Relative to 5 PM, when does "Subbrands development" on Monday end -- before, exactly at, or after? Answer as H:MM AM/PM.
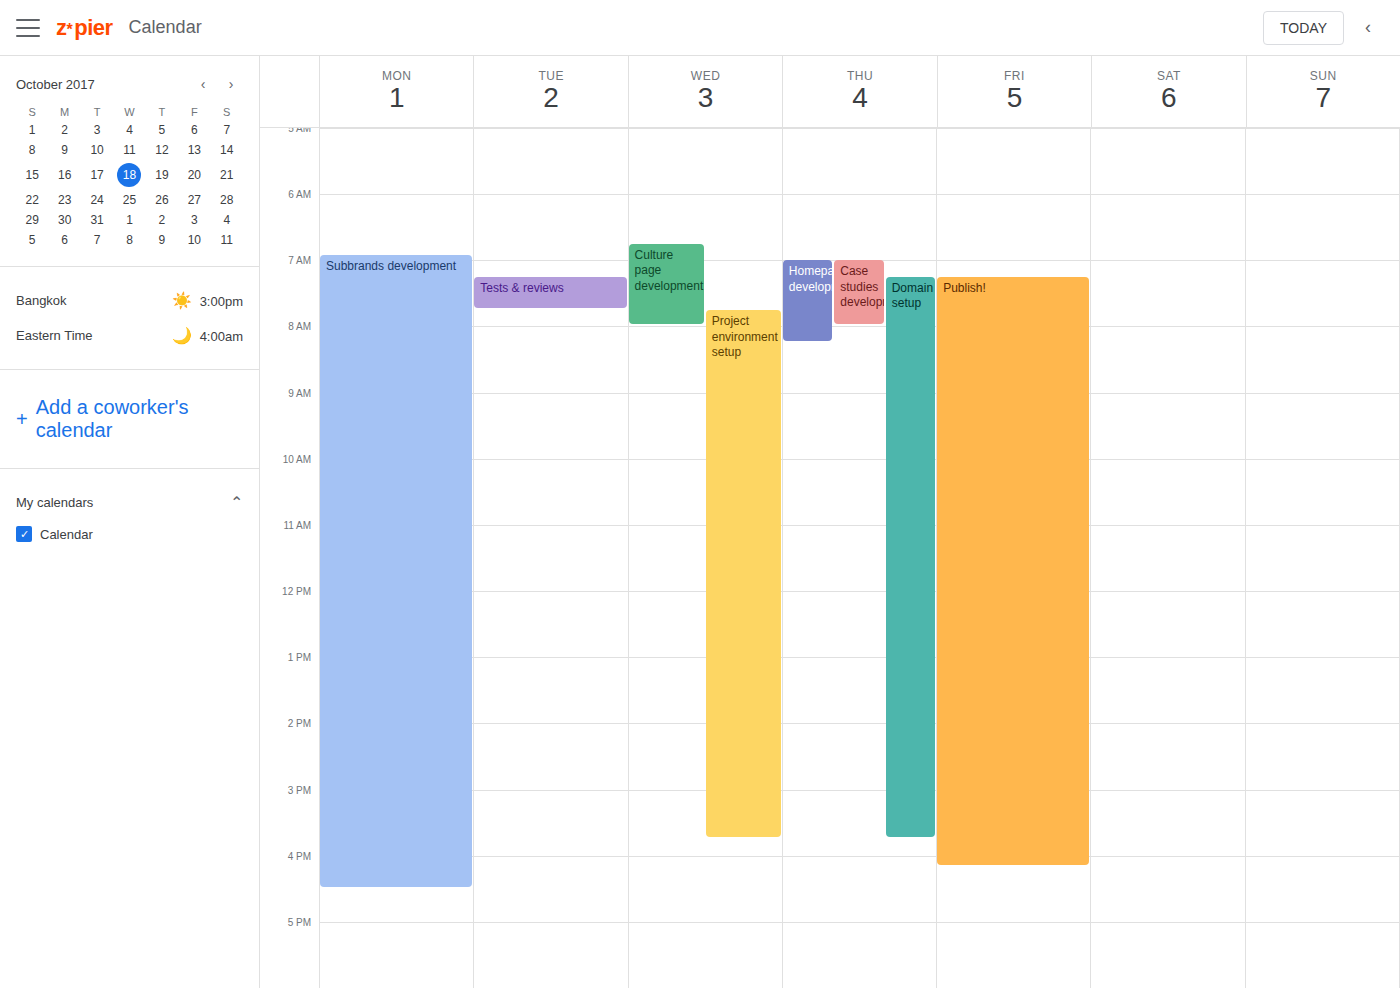
4:30 PM -- before 5 PM, 30 minutes above the 5 PM line.